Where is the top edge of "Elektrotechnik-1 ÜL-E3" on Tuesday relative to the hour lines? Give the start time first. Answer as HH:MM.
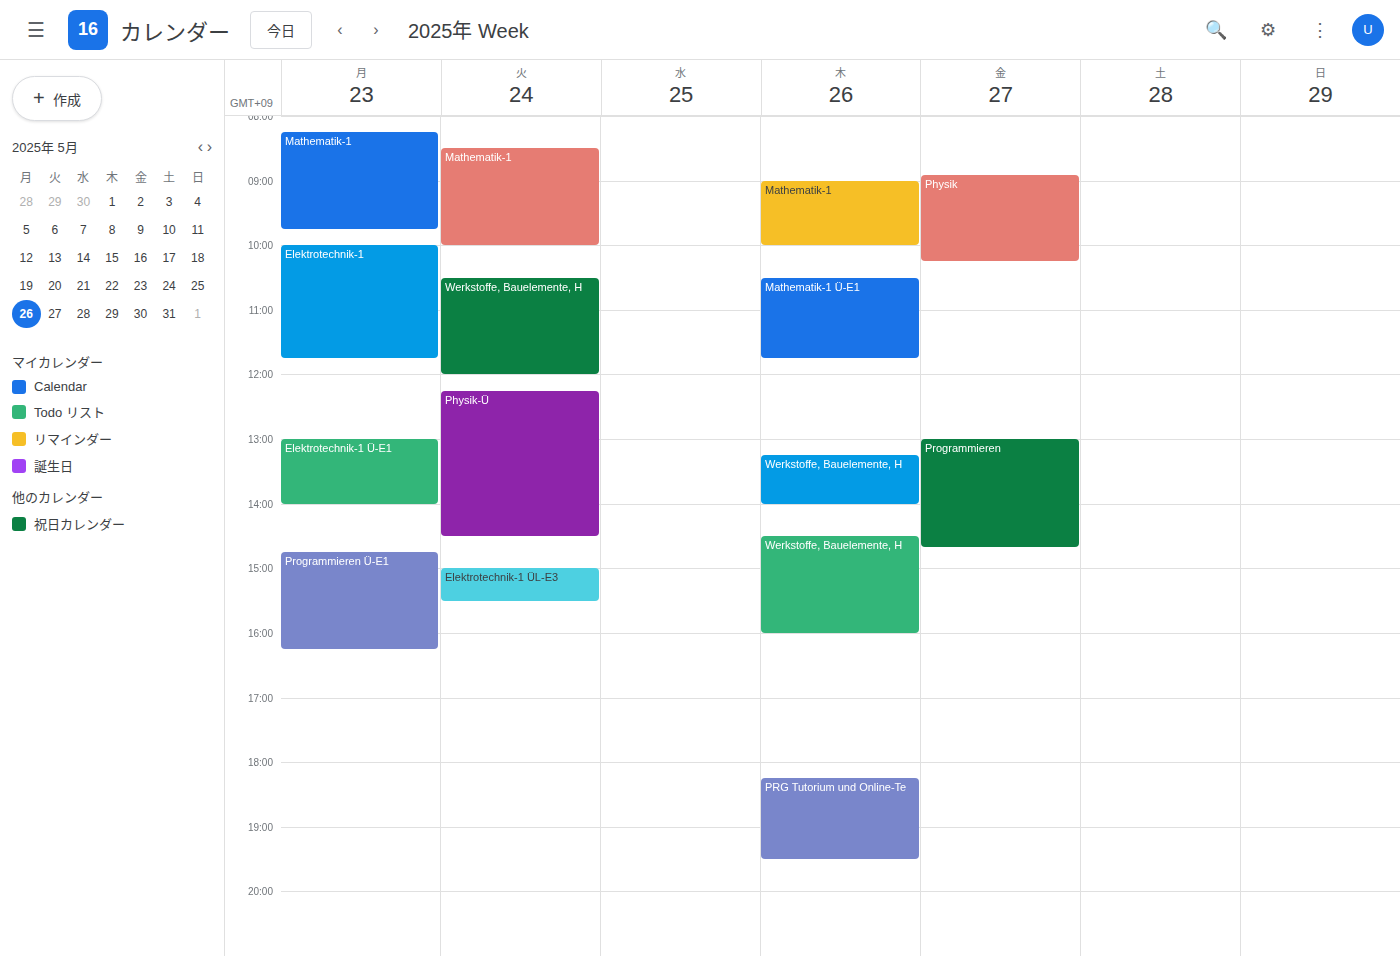
15:00 -- exactly on the 15:00 line.